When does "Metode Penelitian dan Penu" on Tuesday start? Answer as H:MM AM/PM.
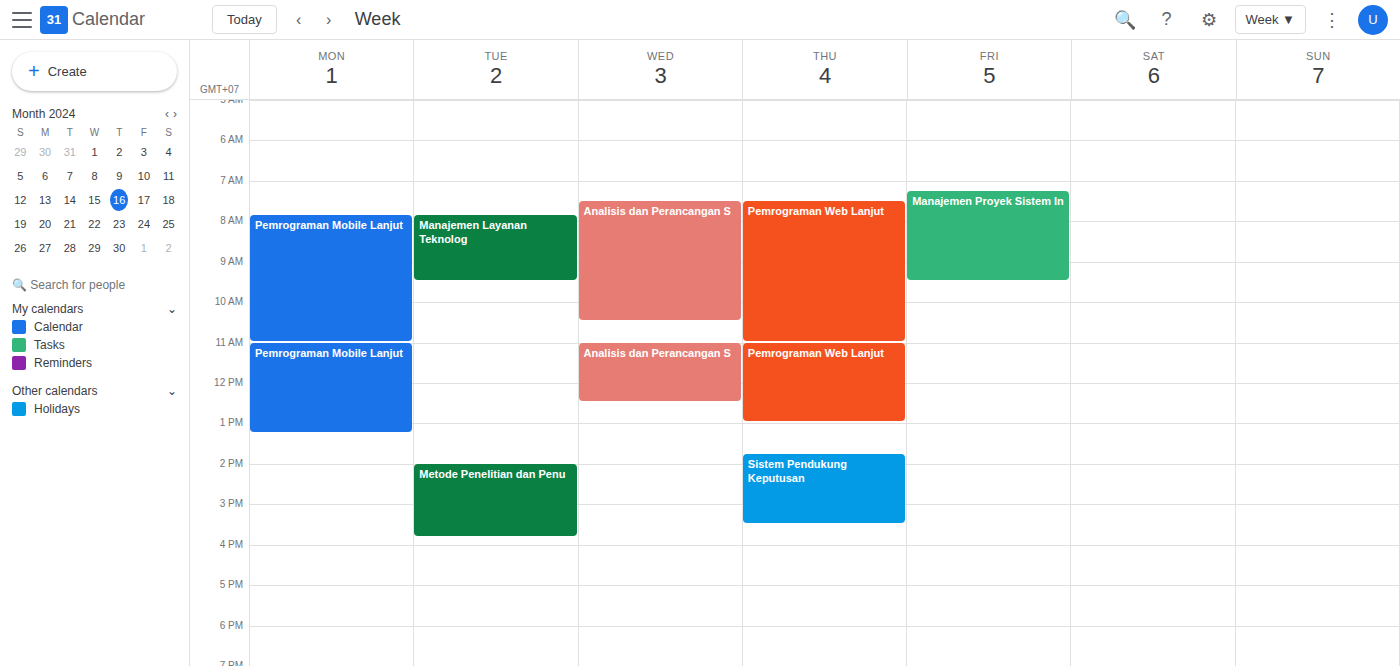
2:00 PM